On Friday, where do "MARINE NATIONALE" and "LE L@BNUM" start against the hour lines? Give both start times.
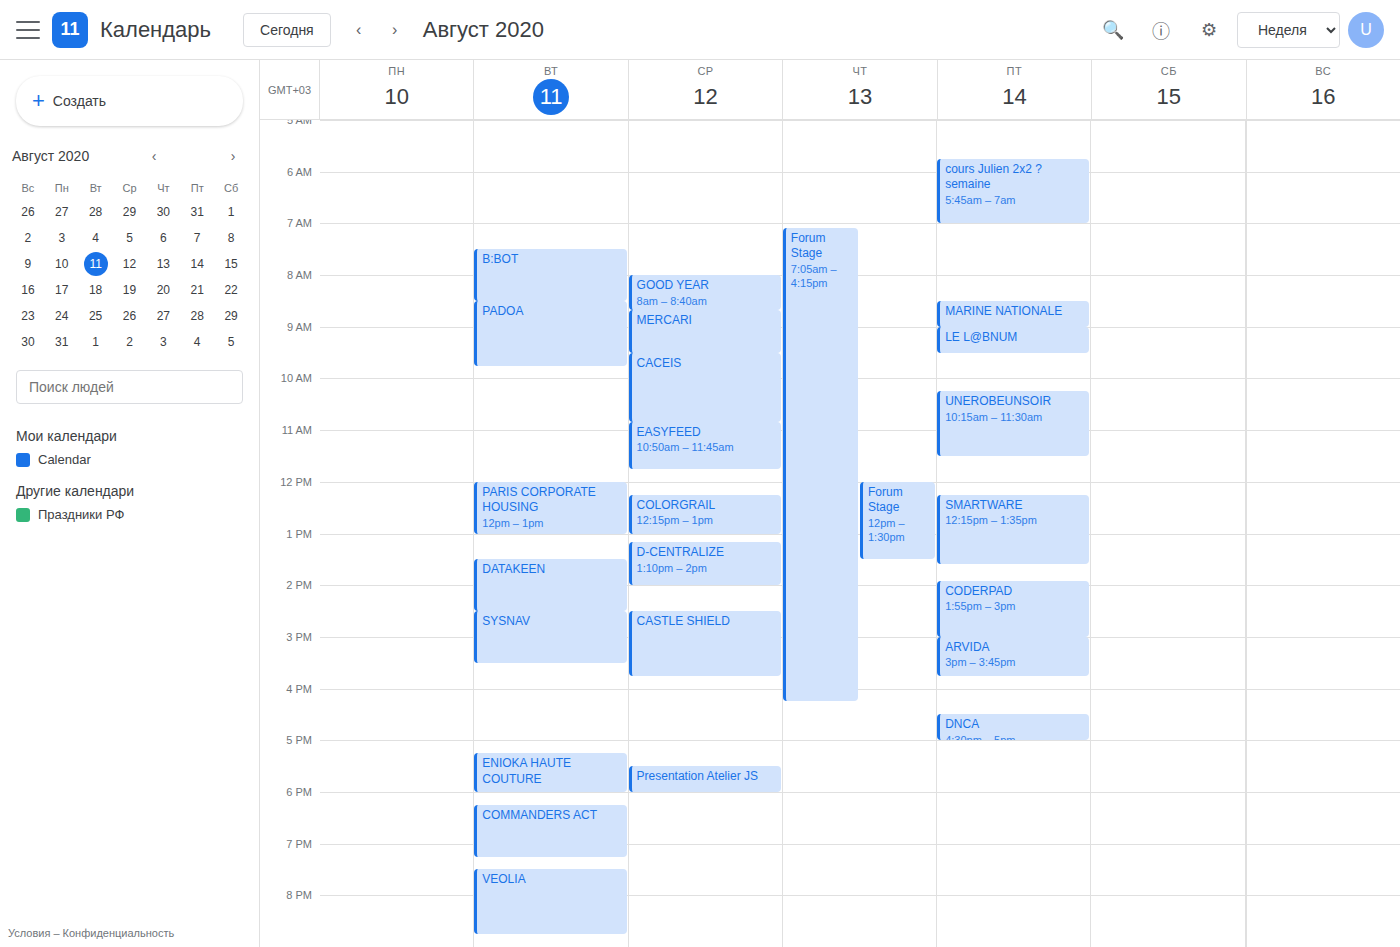
"MARINE NATIONALE": 8:30 AM, halfway between the 8 AM and 9 AM lines. "LE L@BNUM": 9:00 AM, exactly on the 9 AM line.